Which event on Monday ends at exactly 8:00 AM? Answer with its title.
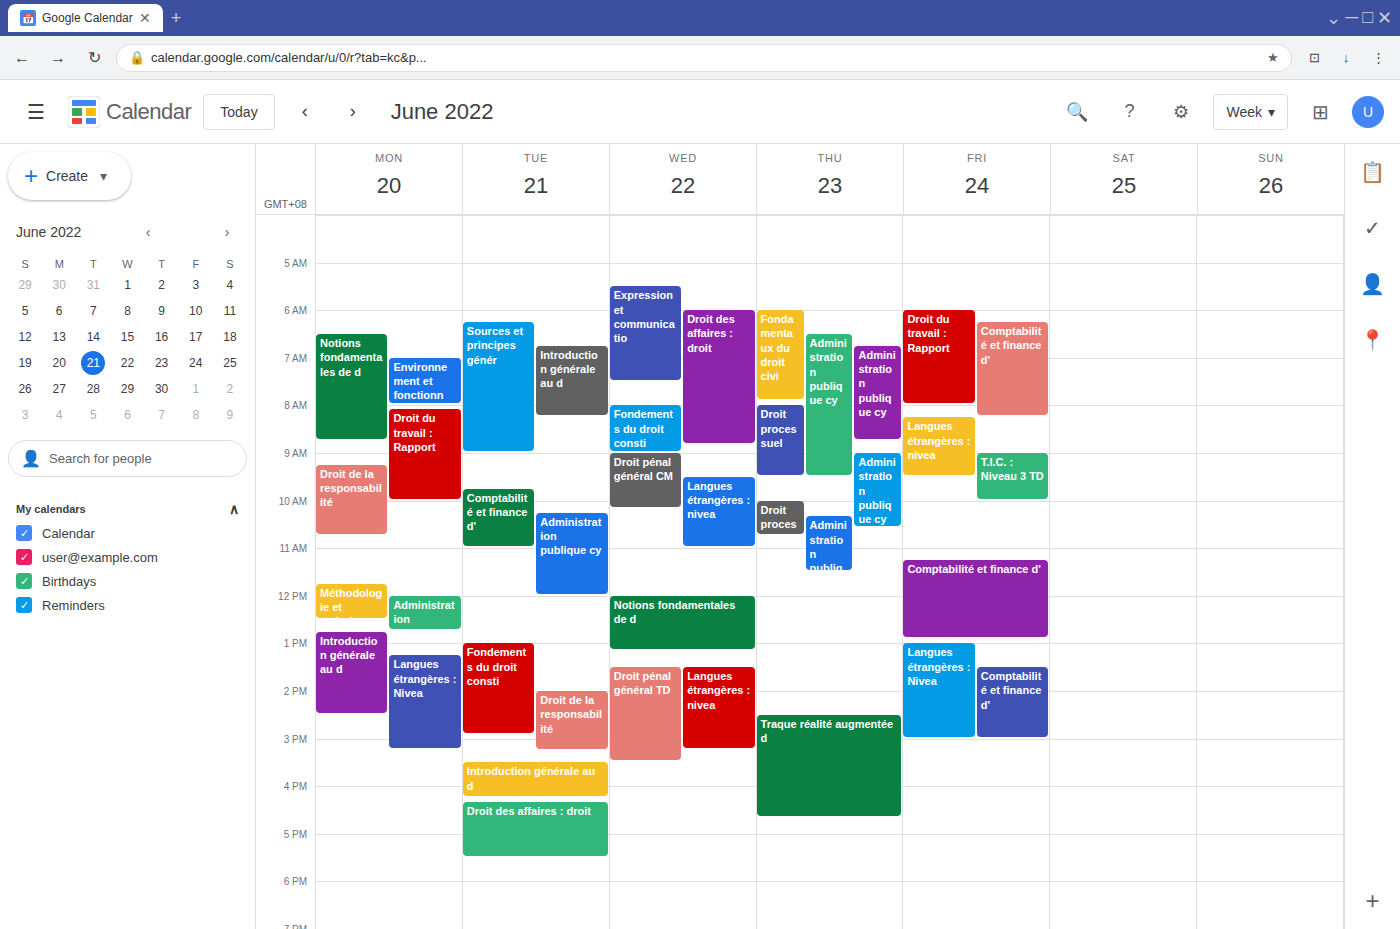
"Environnement et fonctionn"